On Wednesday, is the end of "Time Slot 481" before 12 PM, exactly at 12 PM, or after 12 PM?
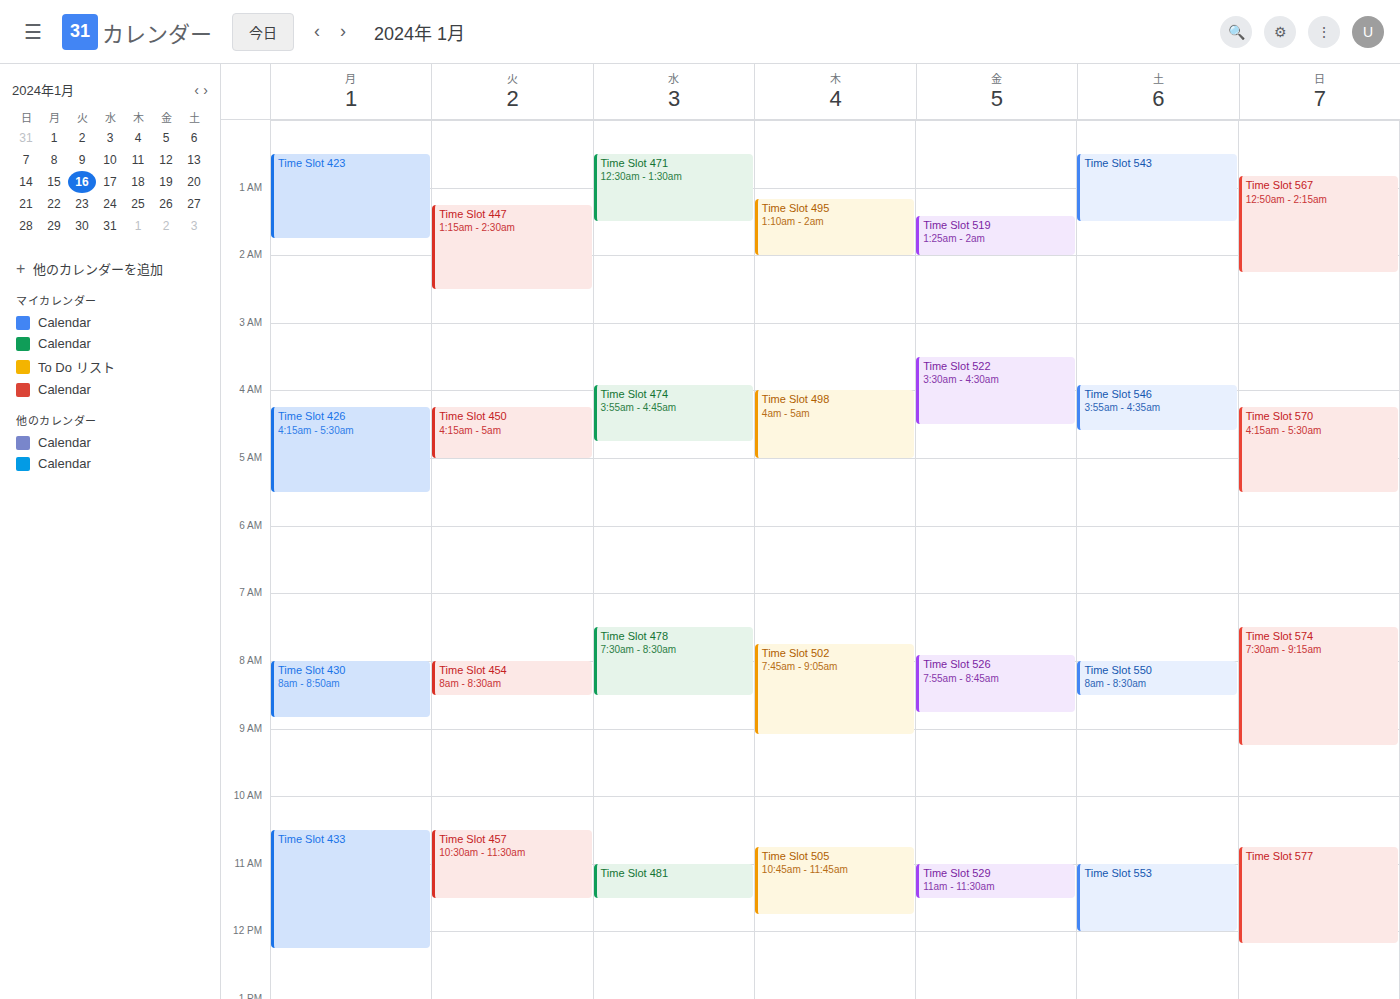
11:30 AM -- before 12 PM, 30 minutes above the 12 PM line.